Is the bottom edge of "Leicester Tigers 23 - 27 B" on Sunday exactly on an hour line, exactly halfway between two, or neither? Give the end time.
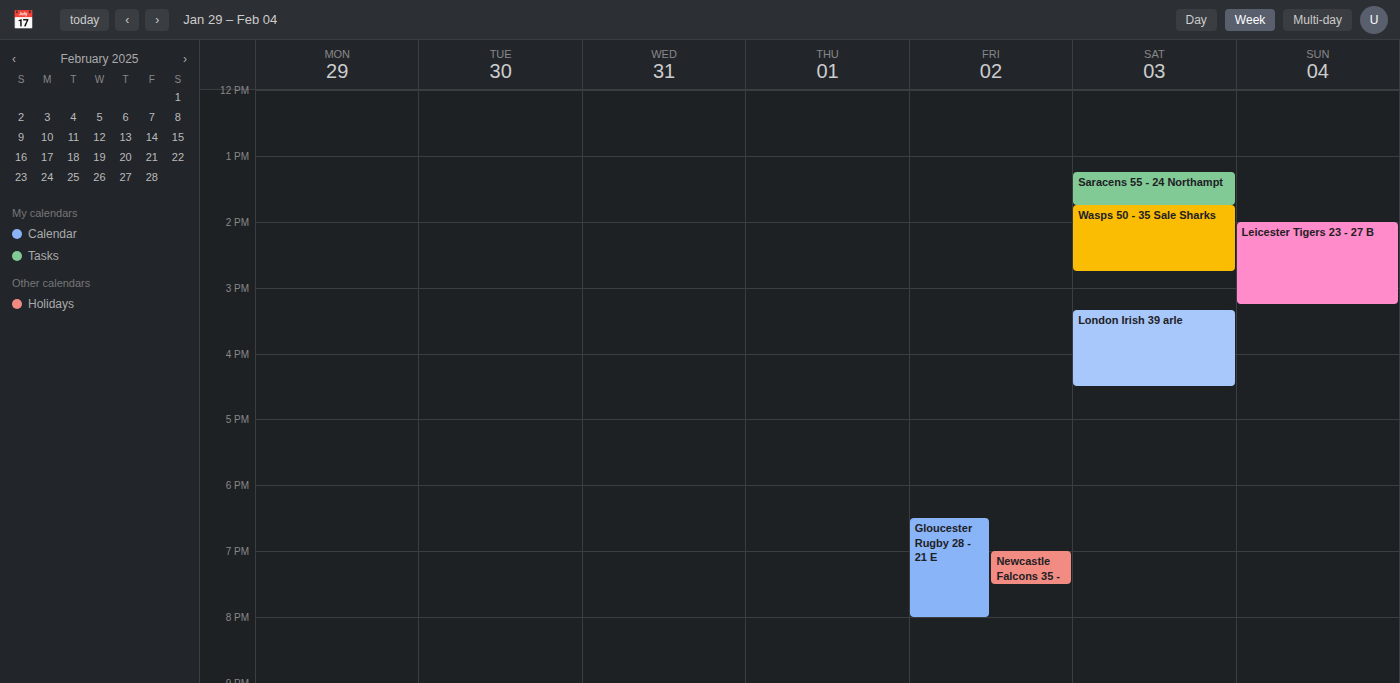
3:15 PM -- neither: a quarter of the way from the 3 PM line to the 4 PM line.